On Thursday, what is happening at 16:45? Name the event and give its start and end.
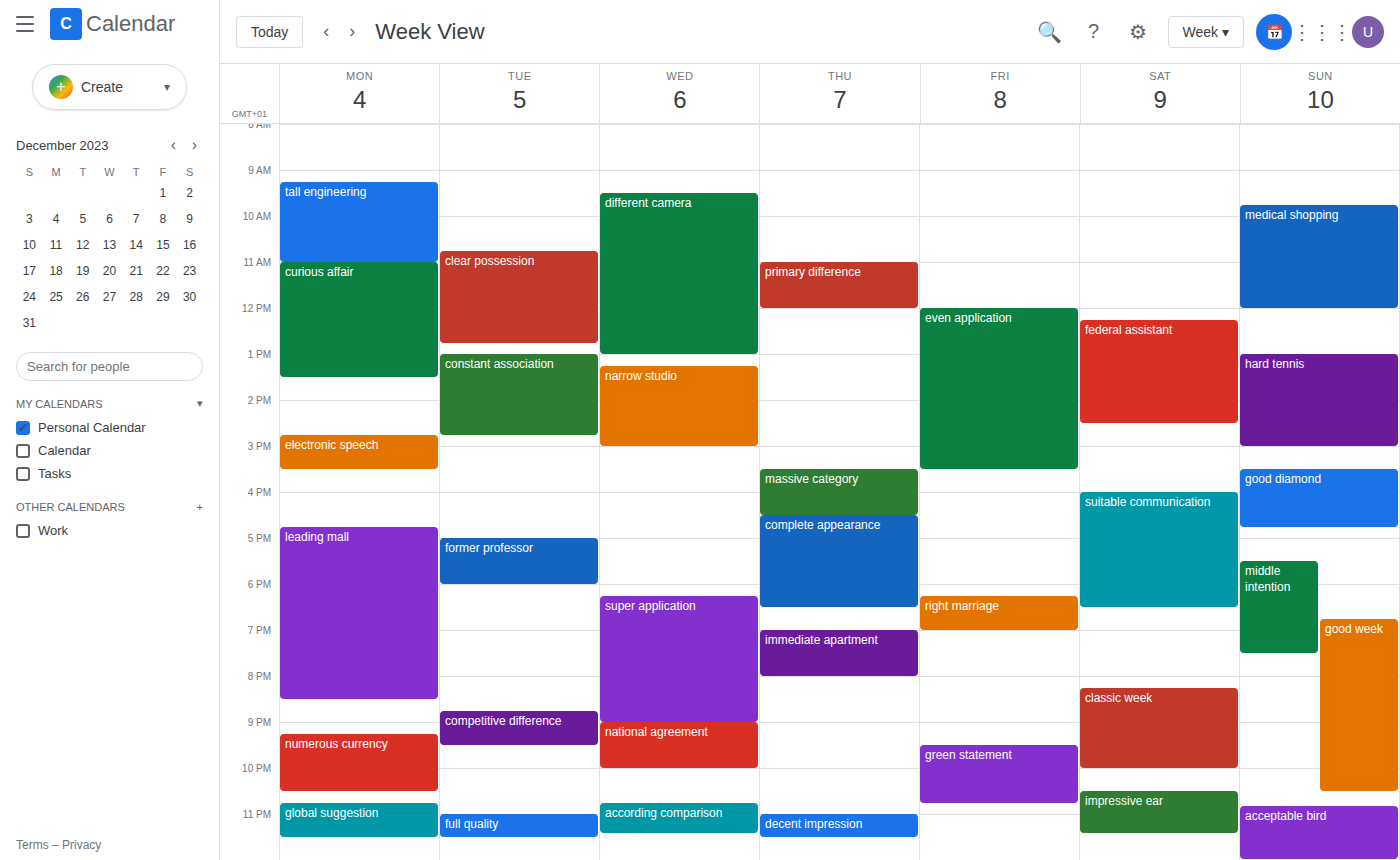
"complete appearance", 16:30 to 18:30